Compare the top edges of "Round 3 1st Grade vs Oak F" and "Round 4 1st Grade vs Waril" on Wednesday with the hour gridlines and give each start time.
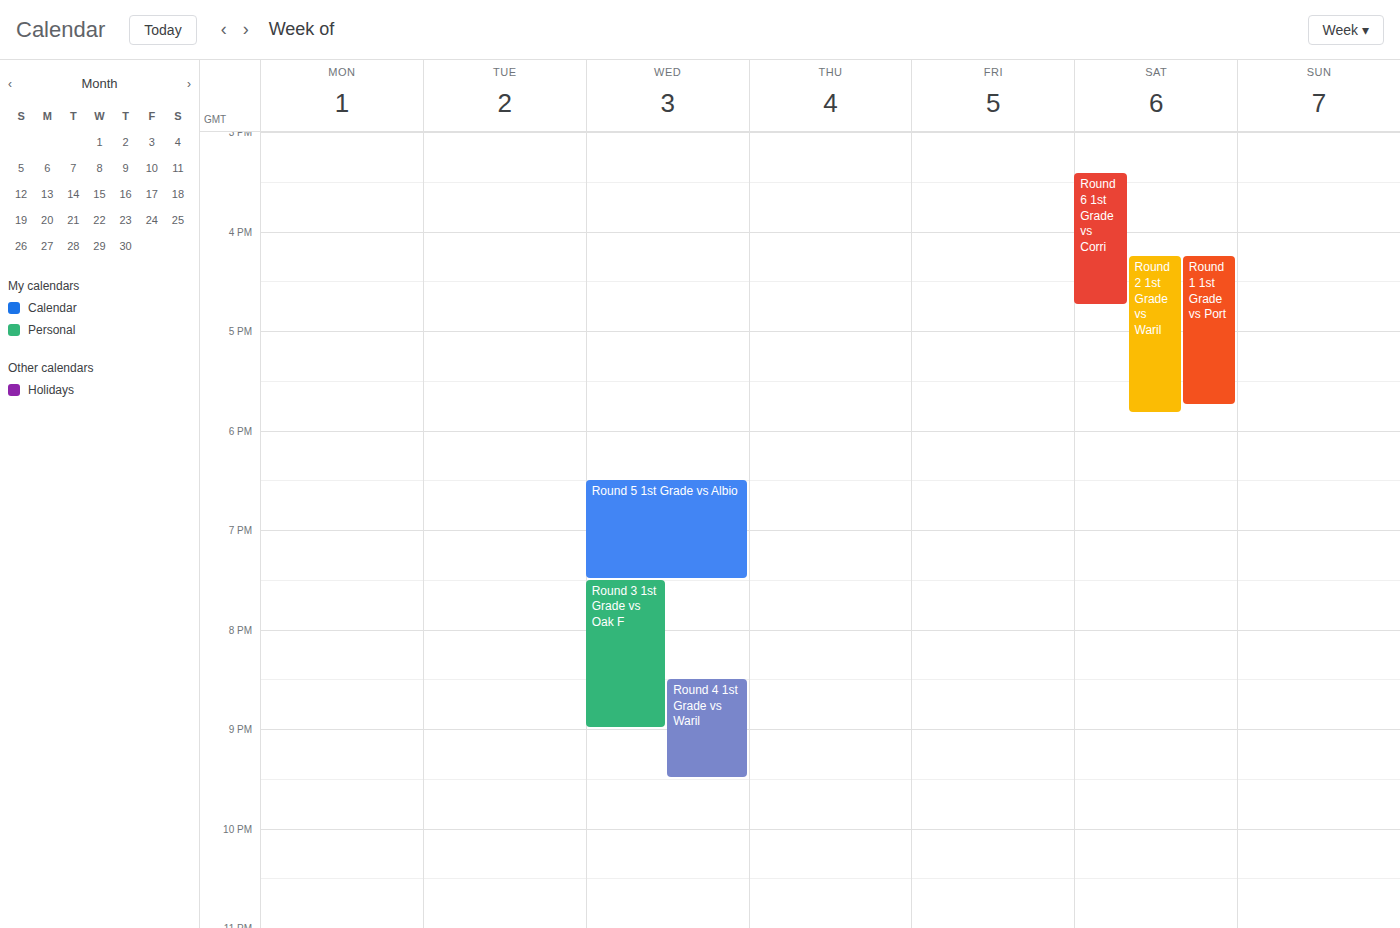
"Round 3 1st Grade vs Oak F": 7:30 PM, halfway between the 7 PM and 8 PM lines. "Round 4 1st Grade vs Waril": 8:30 PM, halfway between the 8 PM and 9 PM lines.